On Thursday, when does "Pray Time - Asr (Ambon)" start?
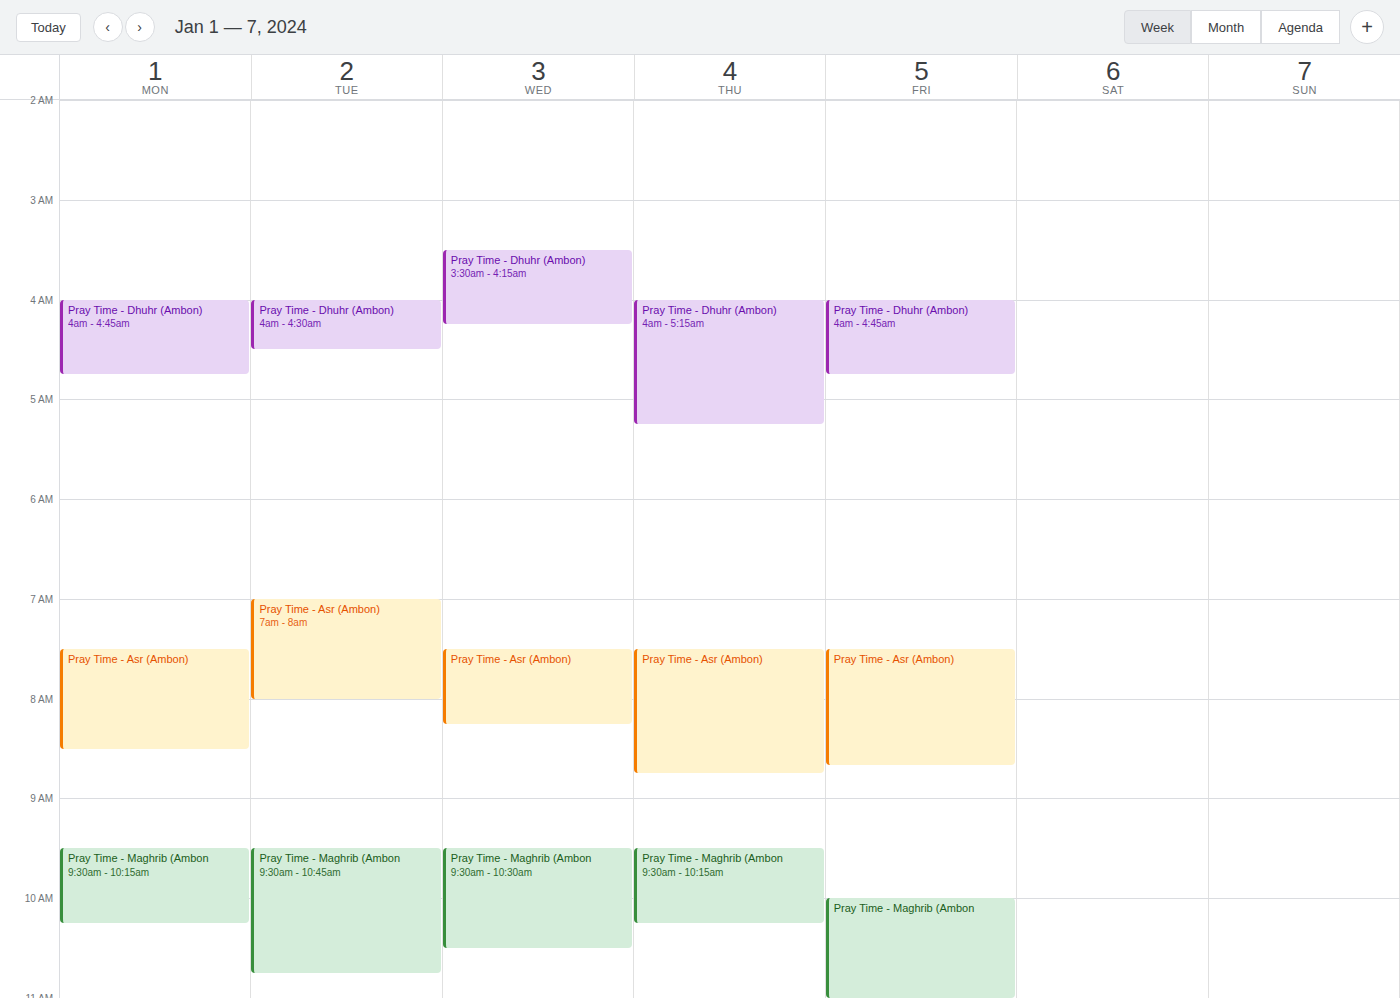
7:30 AM